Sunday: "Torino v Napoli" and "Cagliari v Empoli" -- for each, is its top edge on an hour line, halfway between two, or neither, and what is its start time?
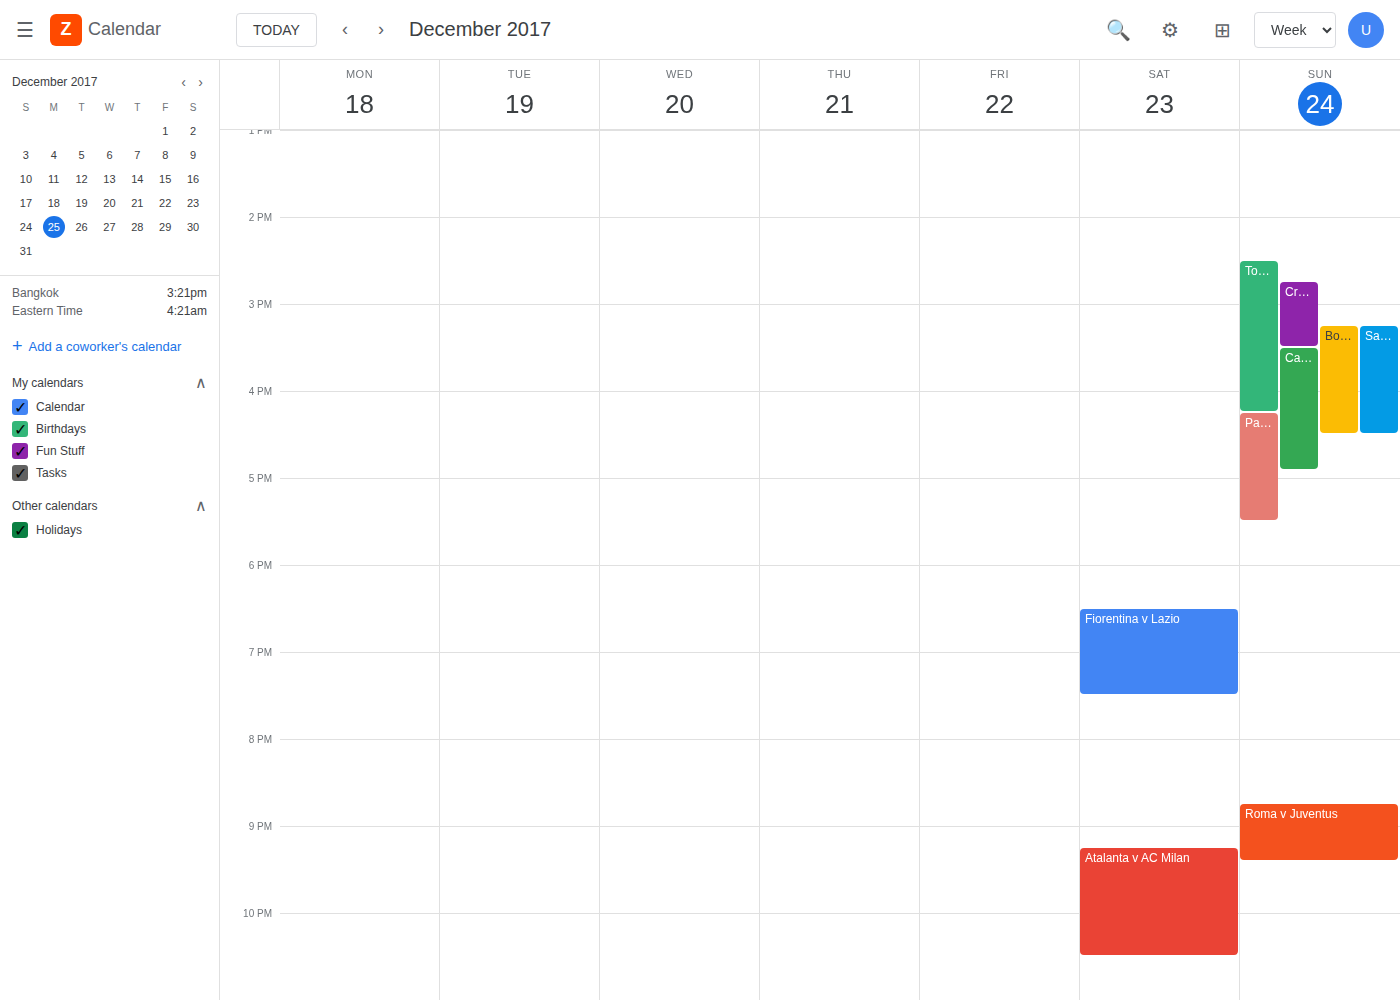
"Torino v Napoli": 2:30 PM, halfway between the 2 PM and 3 PM lines. "Cagliari v Empoli": 3:30 PM, halfway between the 3 PM and 4 PM lines.